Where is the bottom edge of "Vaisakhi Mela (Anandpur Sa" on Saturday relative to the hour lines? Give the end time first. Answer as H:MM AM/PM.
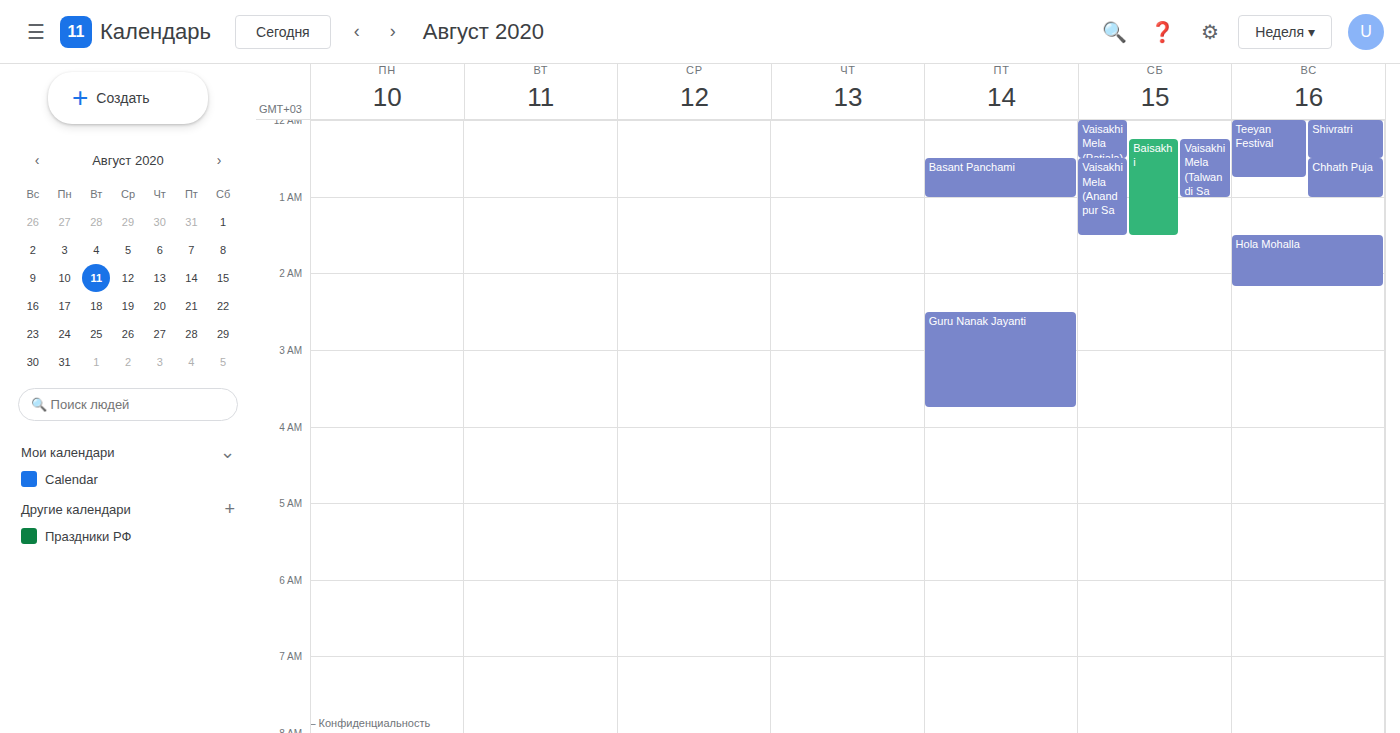
1:30 AM -- halfway between the 1 AM and 2 AM lines.